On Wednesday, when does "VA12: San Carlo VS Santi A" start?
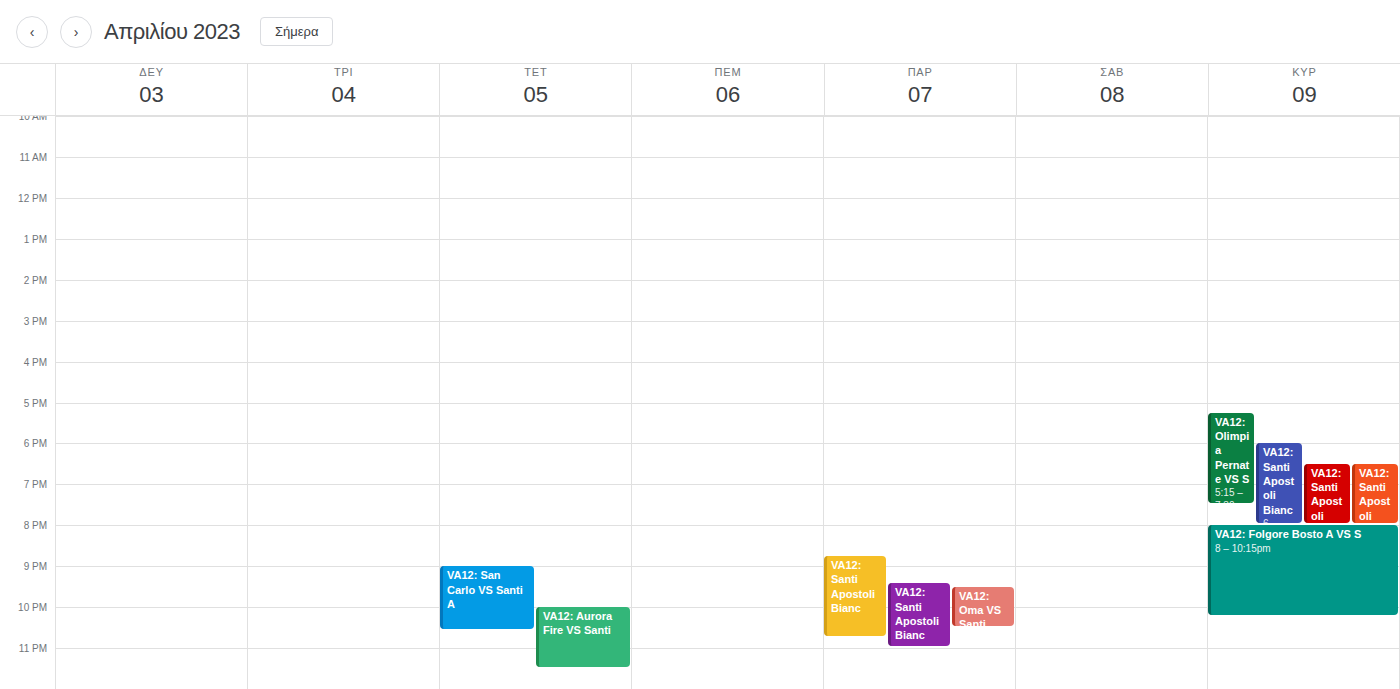
9:00 PM